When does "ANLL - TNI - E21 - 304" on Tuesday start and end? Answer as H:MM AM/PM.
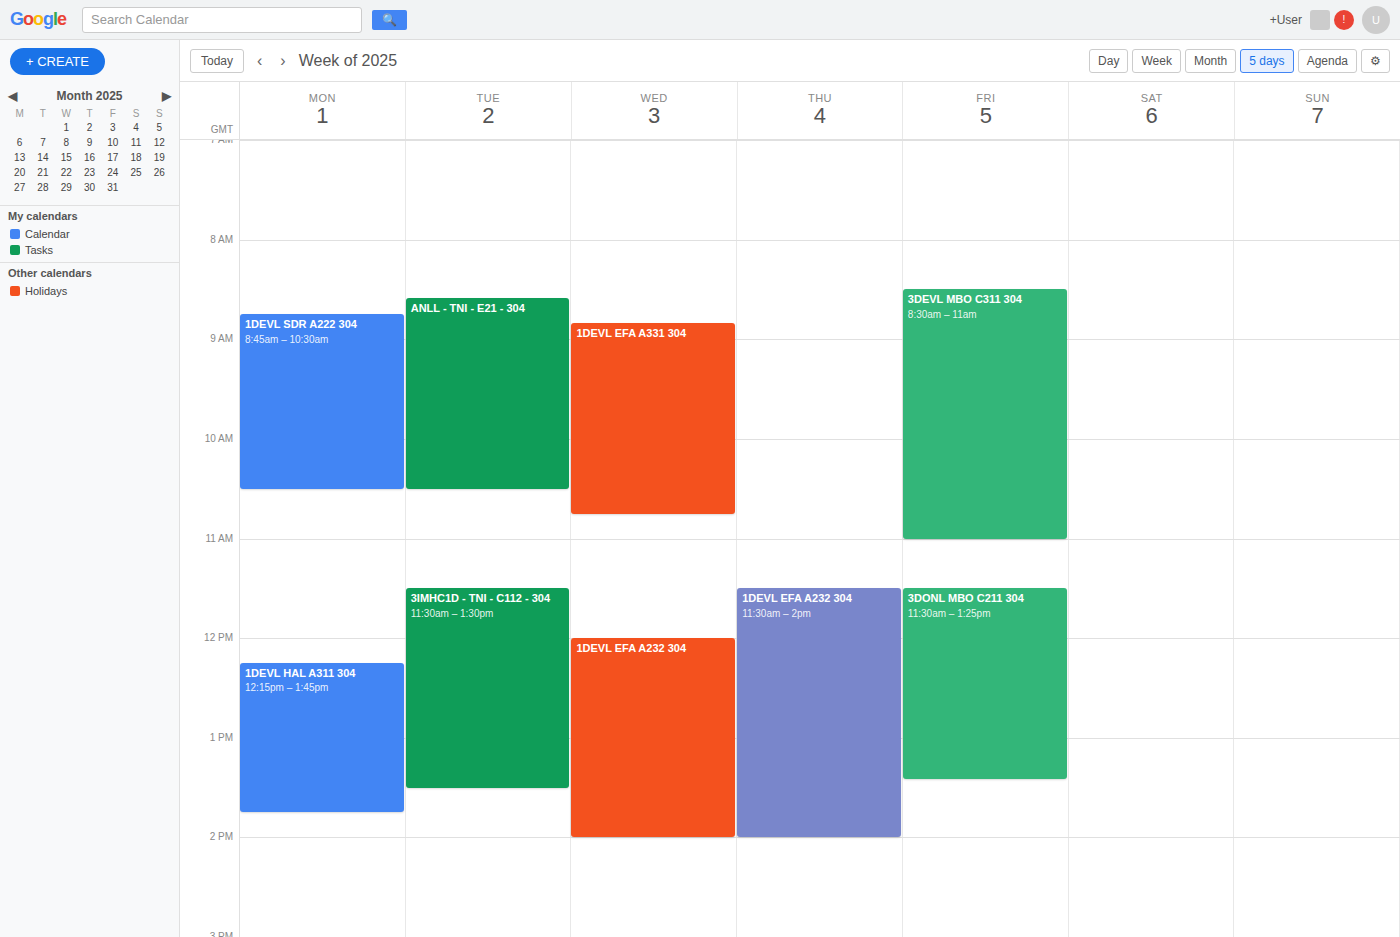
8:35 AM to 10:30 AM